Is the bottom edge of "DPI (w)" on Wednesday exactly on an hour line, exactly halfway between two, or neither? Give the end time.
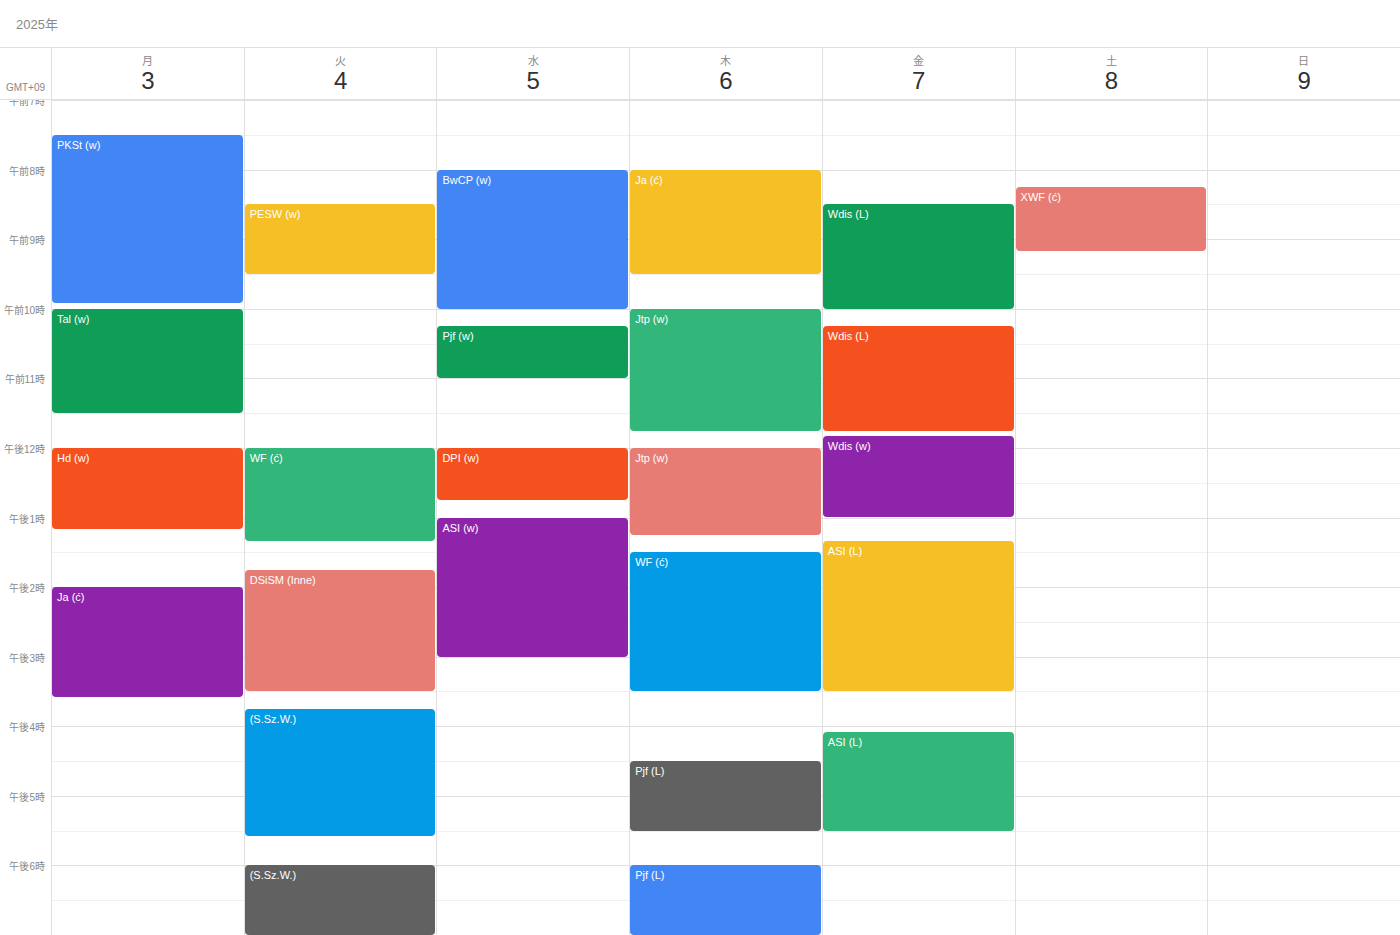
12:45 -- neither: three quarters of the way from the 12:00 line to the 13:00 line.